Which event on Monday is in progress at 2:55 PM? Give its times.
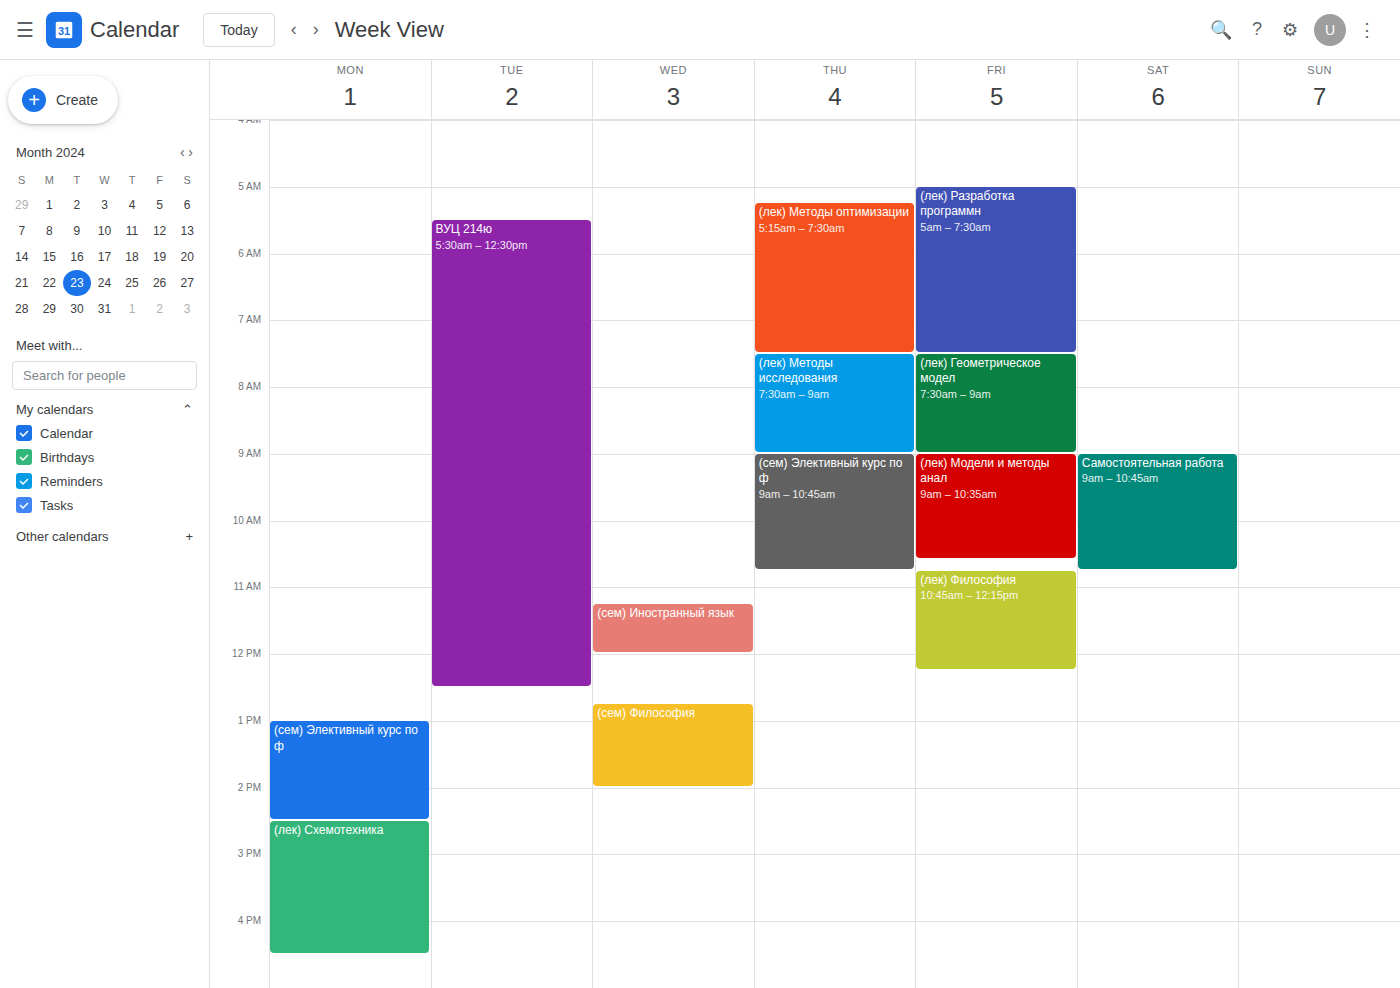
"(лек) Схемотехника", 2:30 PM to 4:30 PM